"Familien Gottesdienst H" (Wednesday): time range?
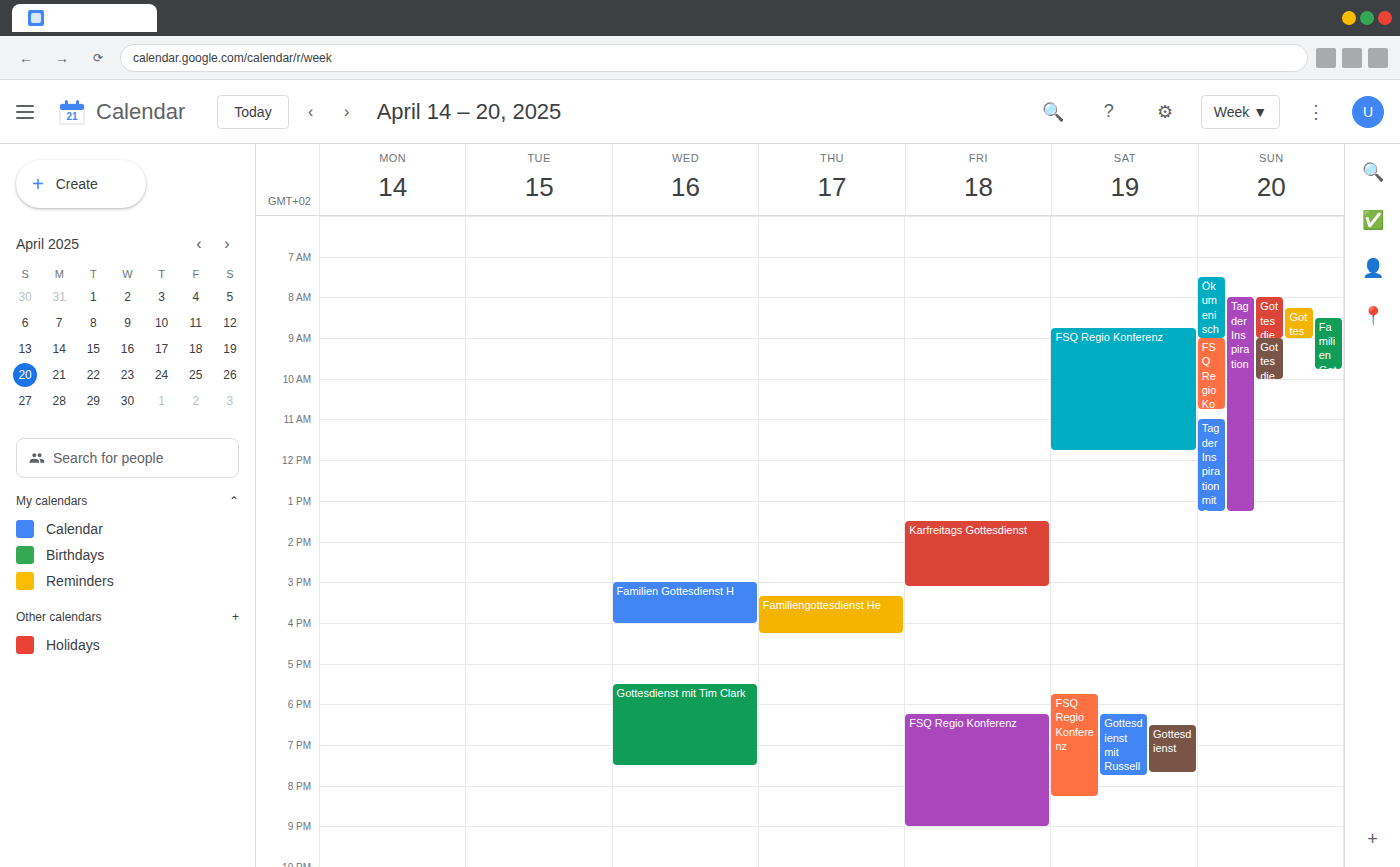
15:00 to 16:00